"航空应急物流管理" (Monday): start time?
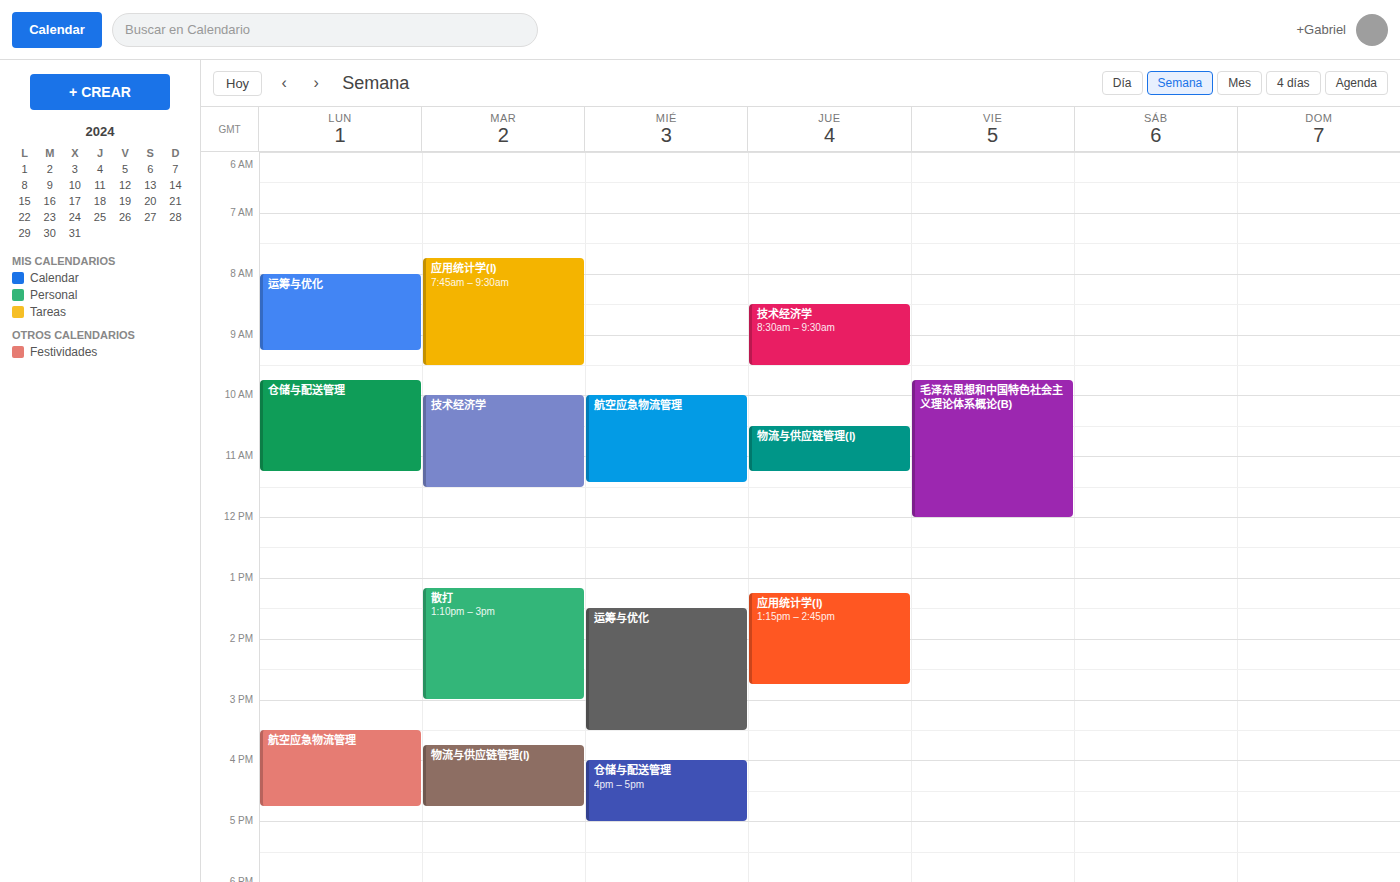
3:30 PM